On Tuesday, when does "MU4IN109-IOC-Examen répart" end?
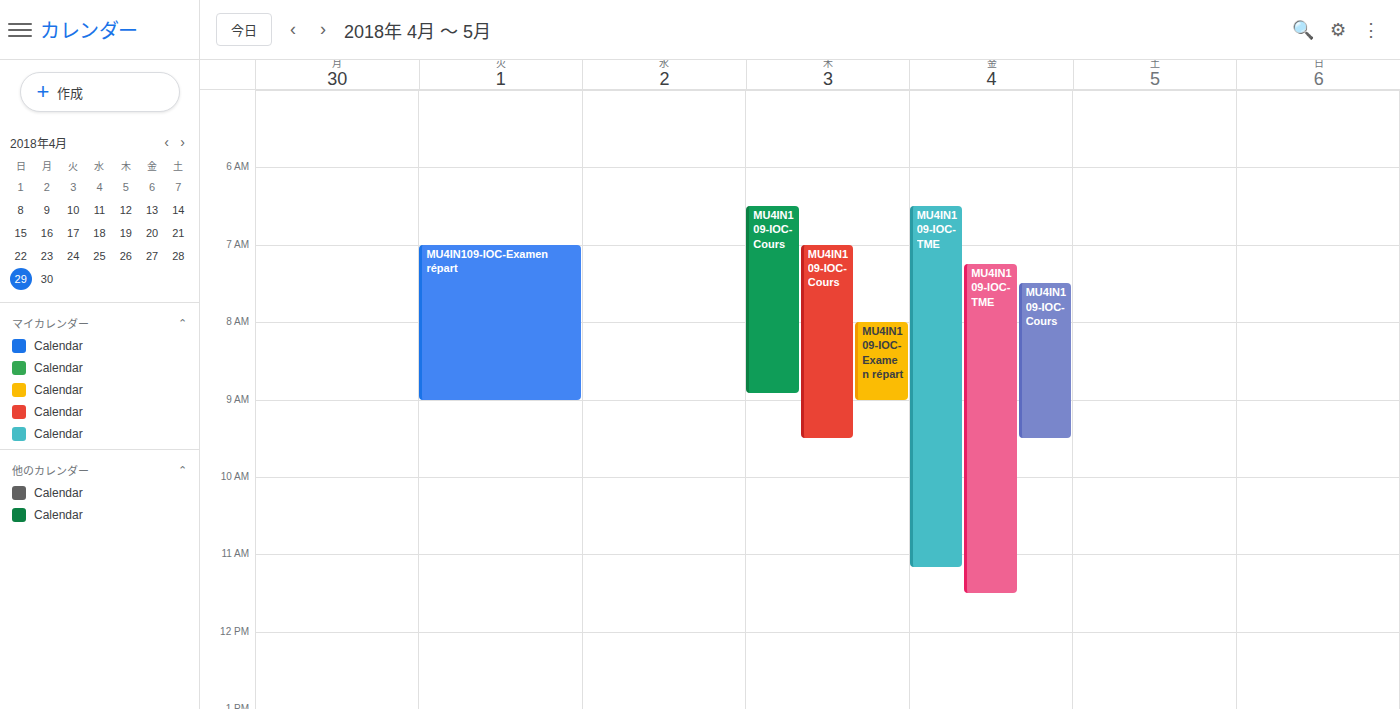
09:00